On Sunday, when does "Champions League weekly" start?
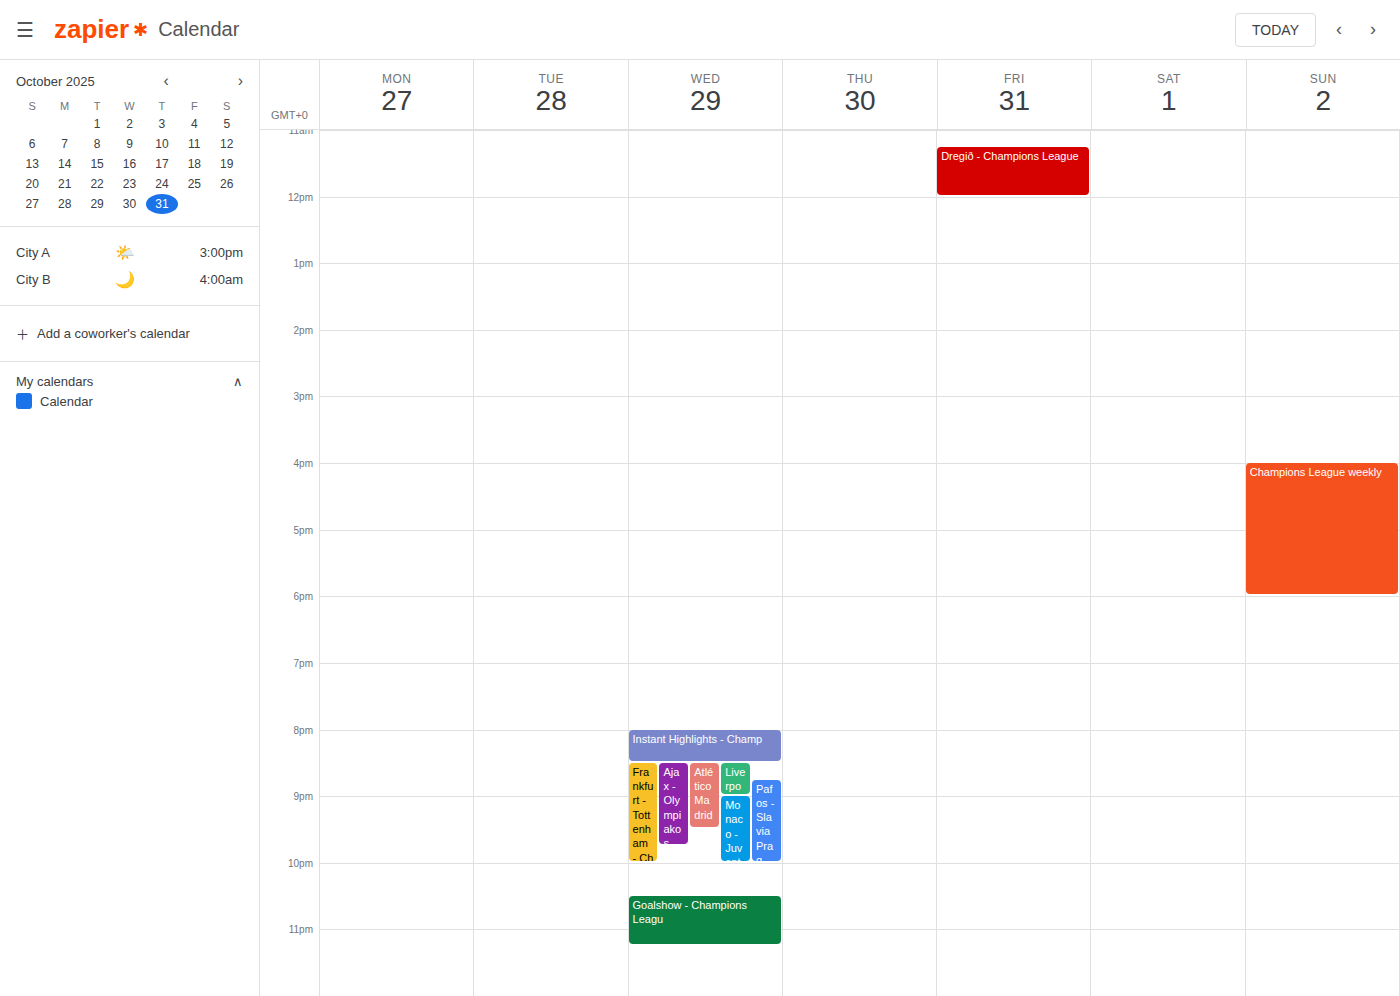
4:00 PM